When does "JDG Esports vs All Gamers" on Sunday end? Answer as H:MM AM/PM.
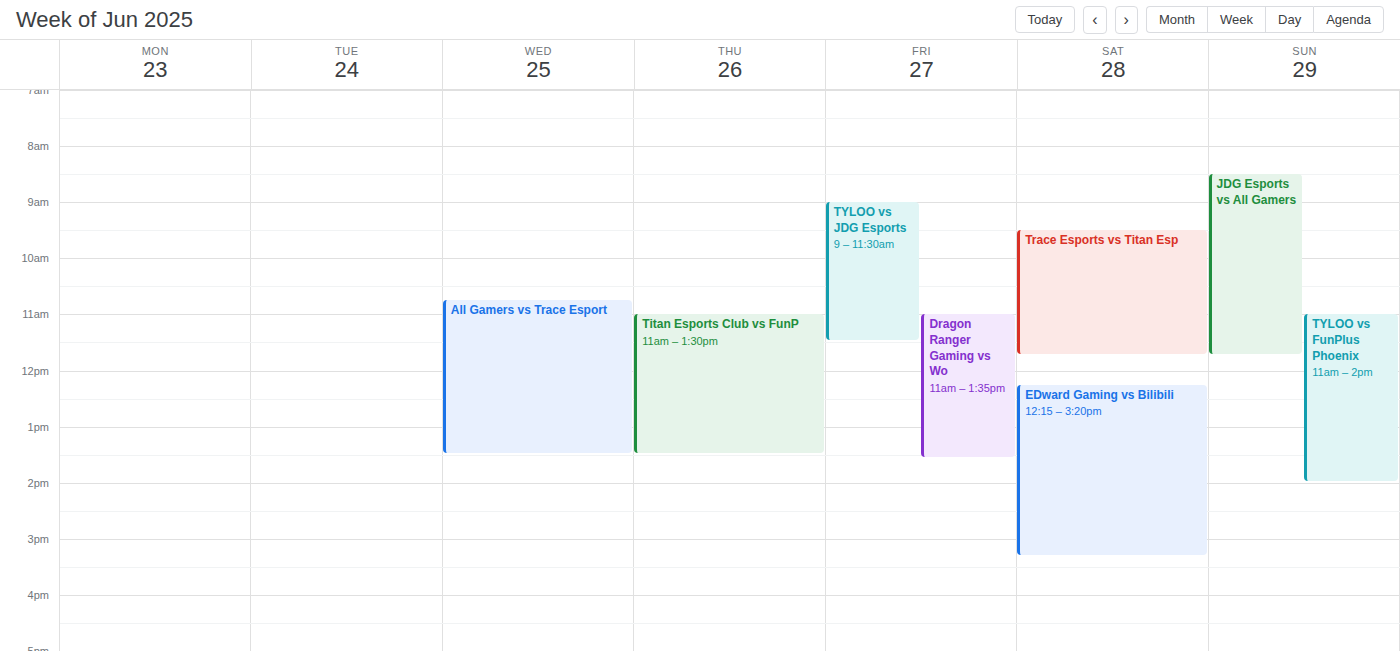
11:45 AM